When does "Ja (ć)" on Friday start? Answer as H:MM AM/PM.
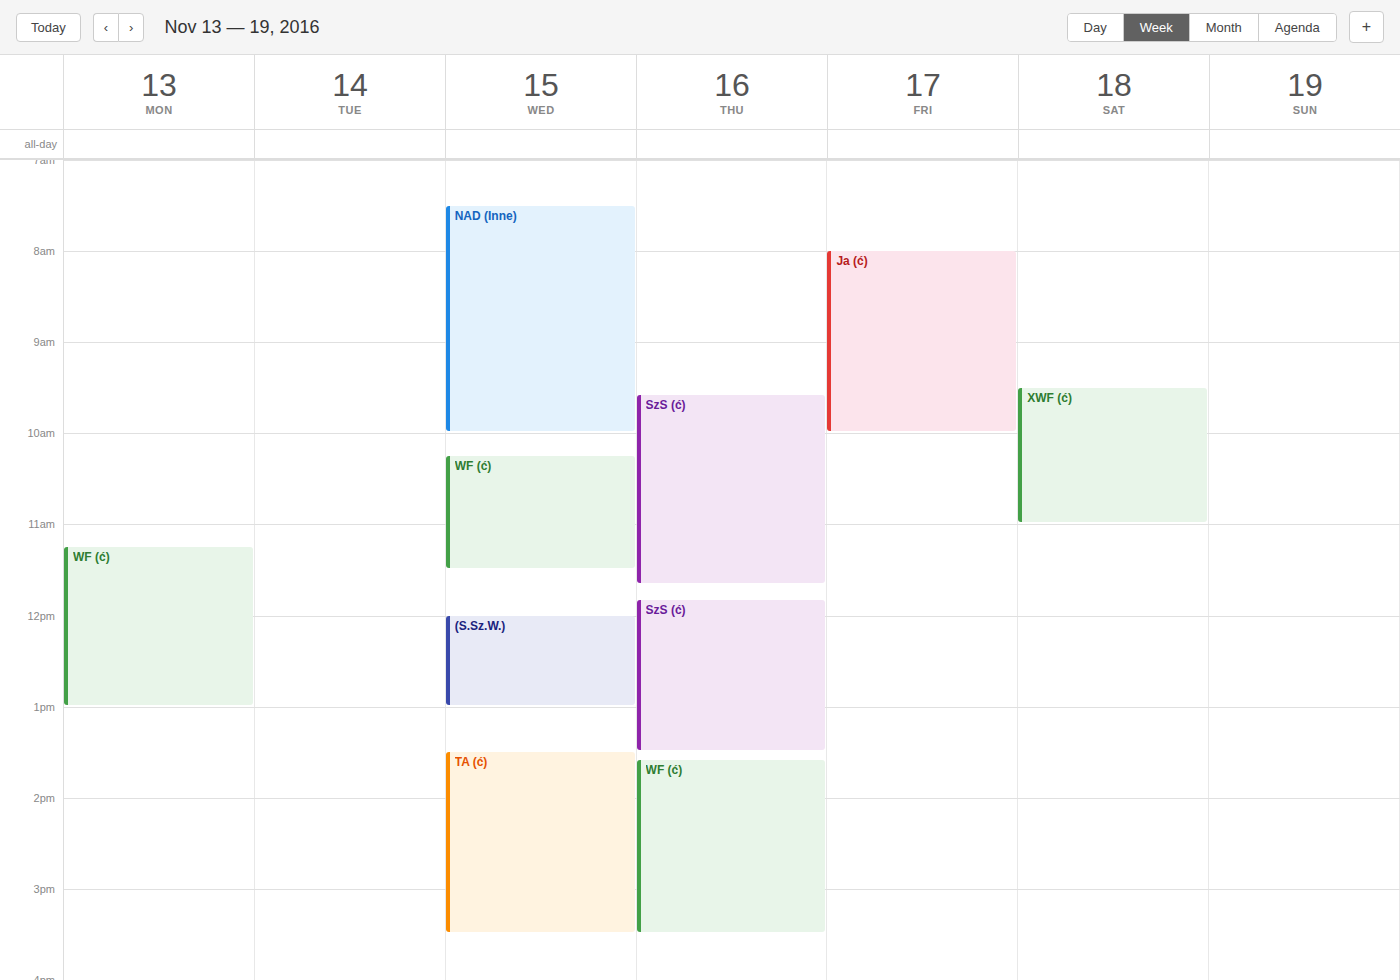
8:00 AM